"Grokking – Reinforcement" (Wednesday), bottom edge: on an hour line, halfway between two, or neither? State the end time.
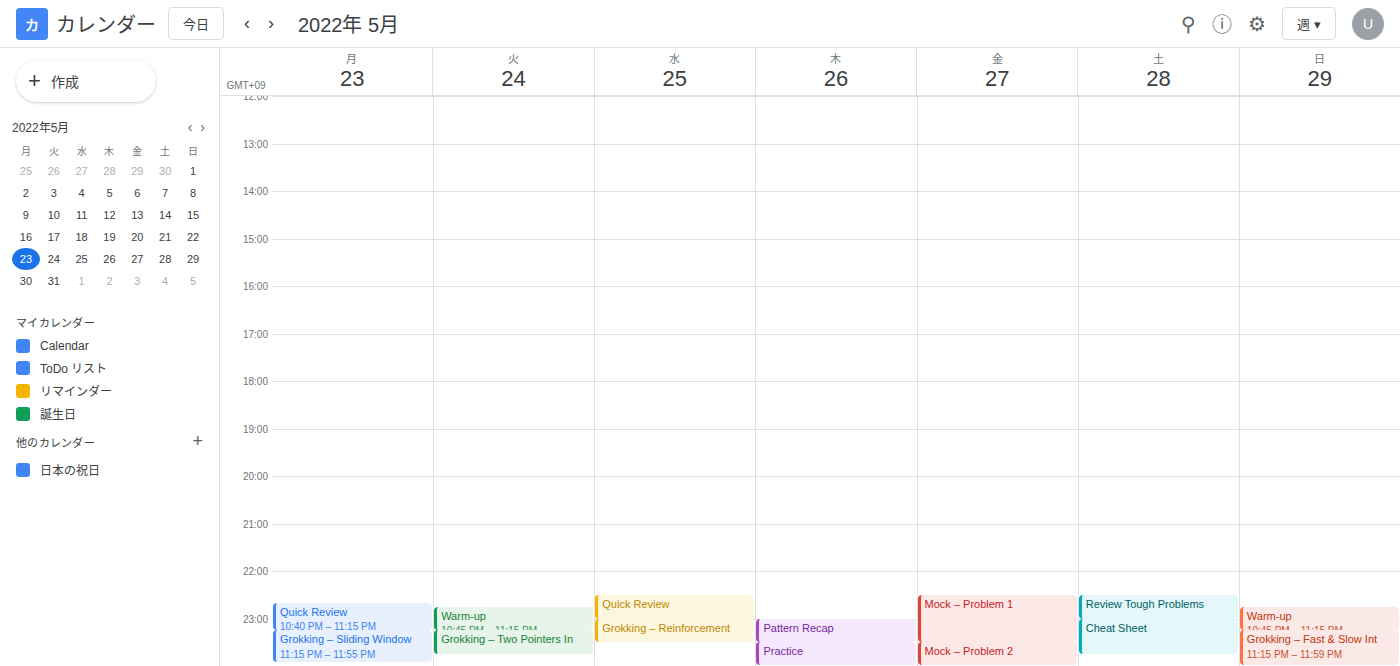
11:30 PM -- halfway between the 11 PM and 12 AM lines.